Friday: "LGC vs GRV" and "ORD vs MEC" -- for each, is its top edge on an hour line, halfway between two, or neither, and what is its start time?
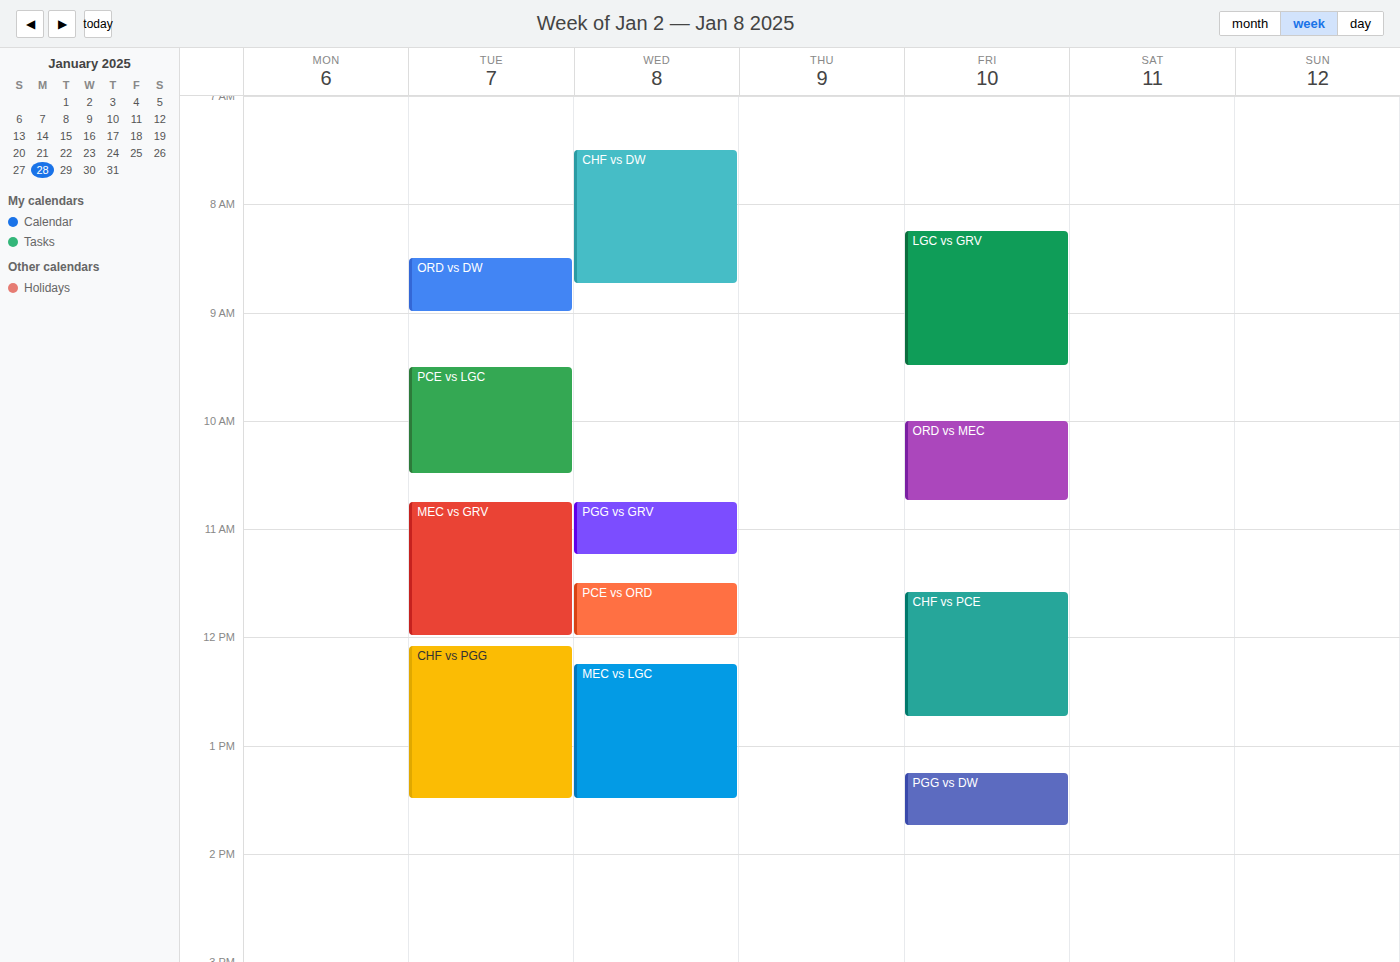
"LGC vs GRV": 8:15 AM, neither: a quarter of the way from the 8 AM line to the 9 AM line. "ORD vs MEC": 10:00 AM, exactly on the 10 AM line.